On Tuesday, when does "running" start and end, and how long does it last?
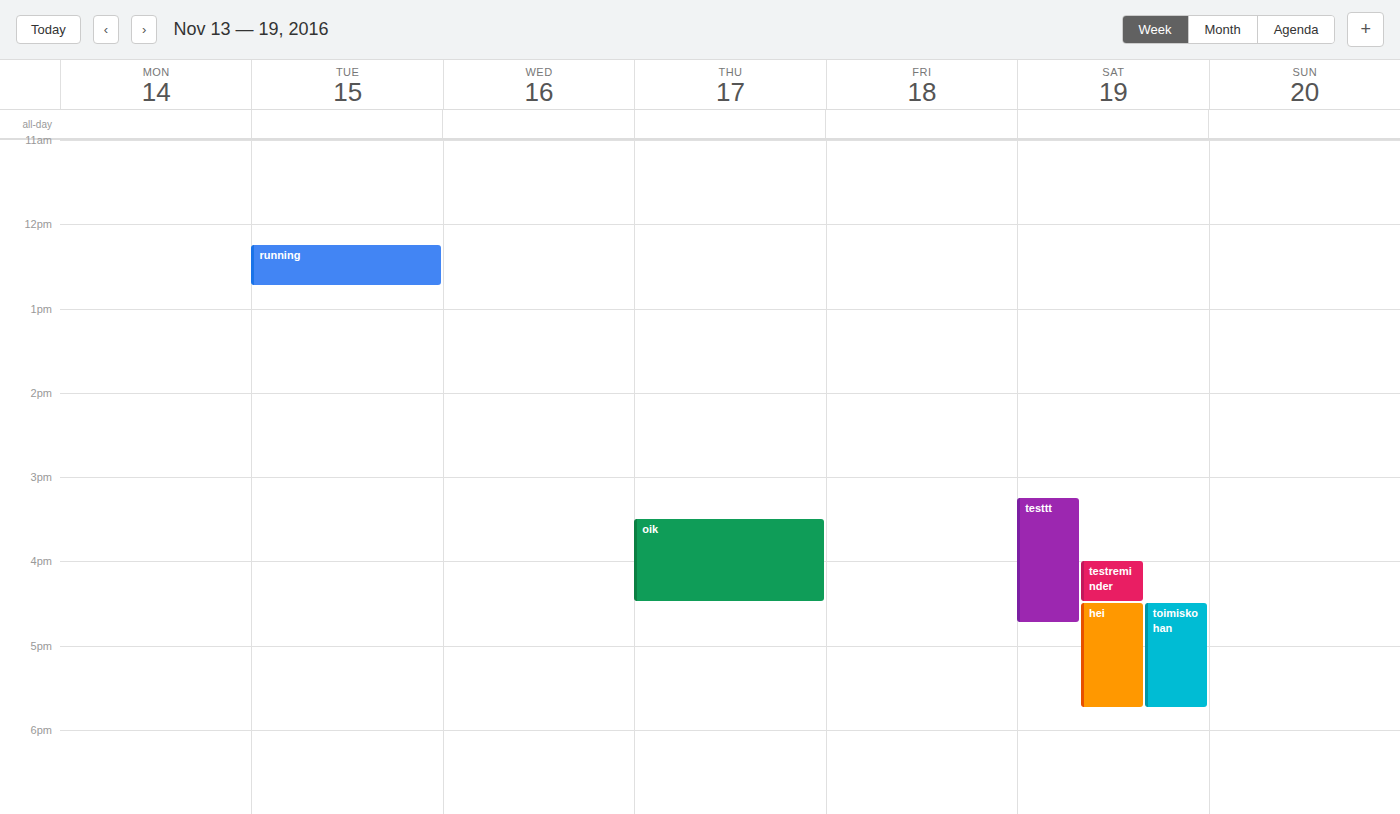
12:15 PM to 12:45 PM, 30 minutes